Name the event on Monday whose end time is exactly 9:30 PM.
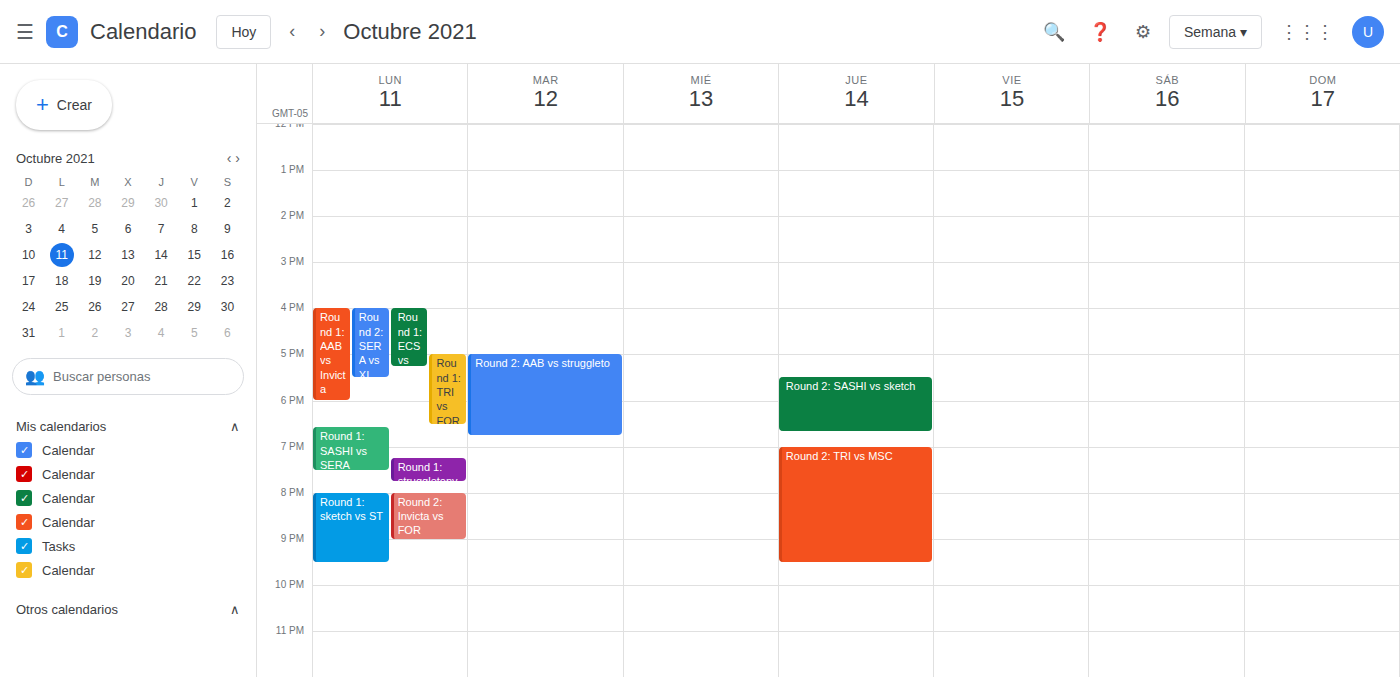
"Round 1: sketch vs ST"